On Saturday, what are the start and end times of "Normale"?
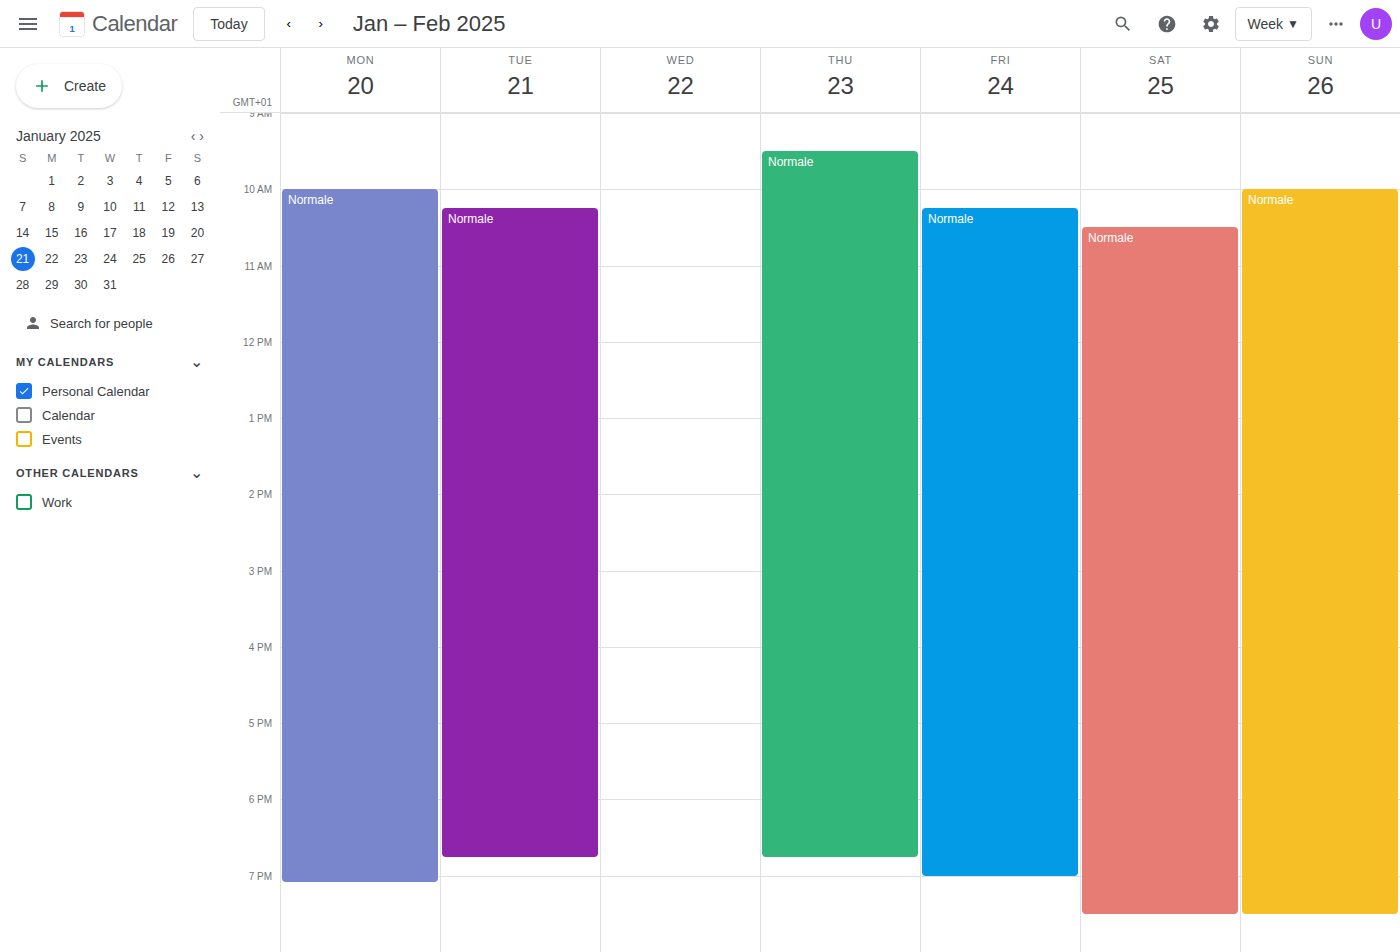
10:30 AM to 7:30 PM